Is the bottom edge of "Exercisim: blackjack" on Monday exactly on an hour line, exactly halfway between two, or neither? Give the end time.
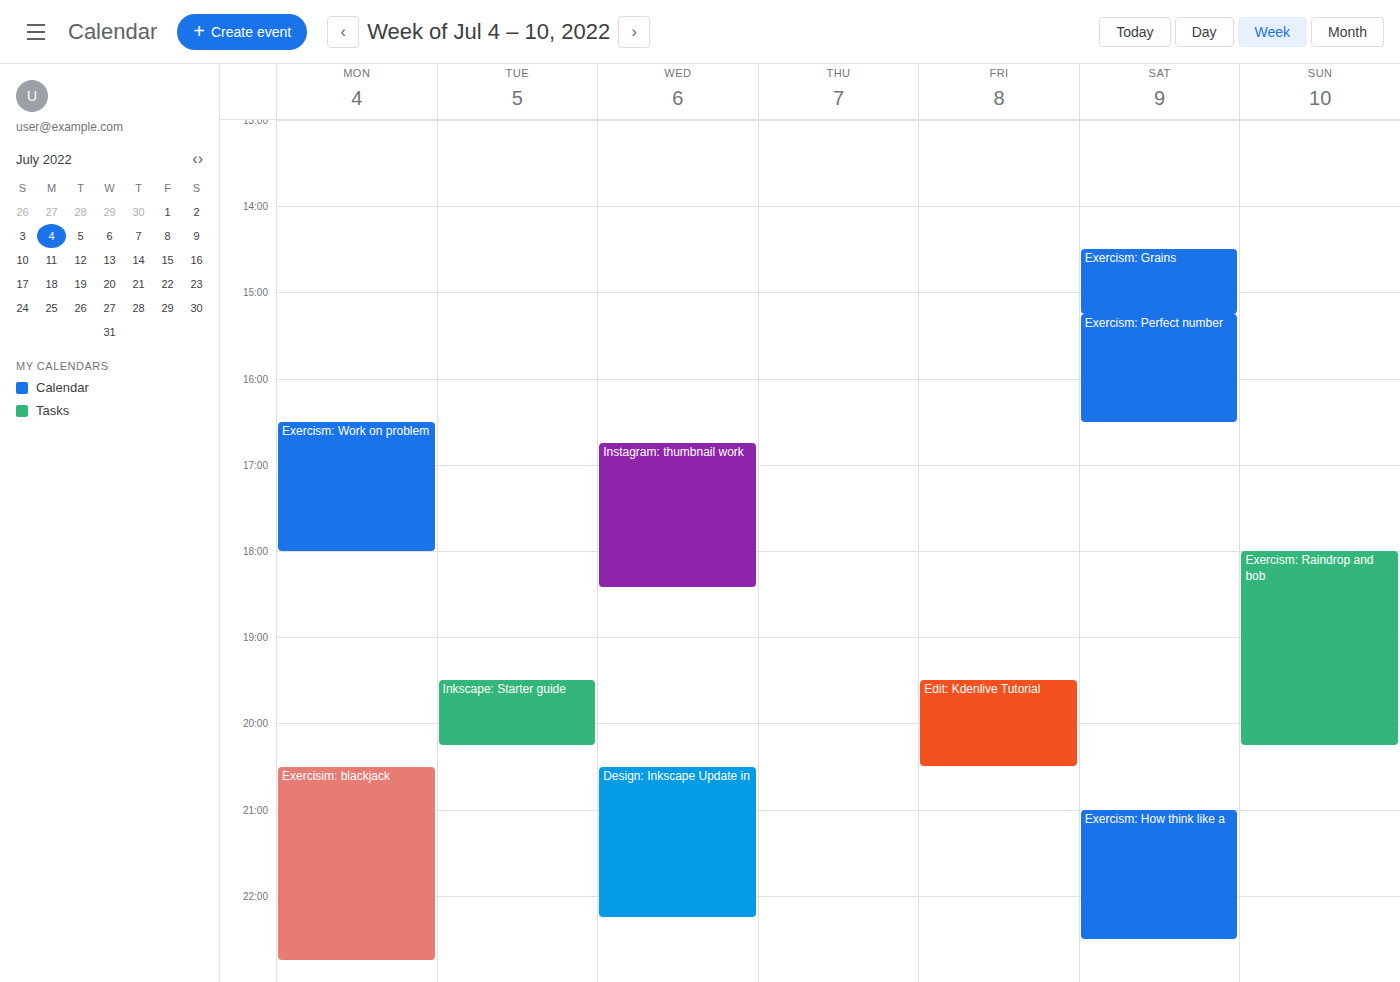
10:45 PM -- neither: three quarters of the way from the 10 PM line to the 11 PM line.